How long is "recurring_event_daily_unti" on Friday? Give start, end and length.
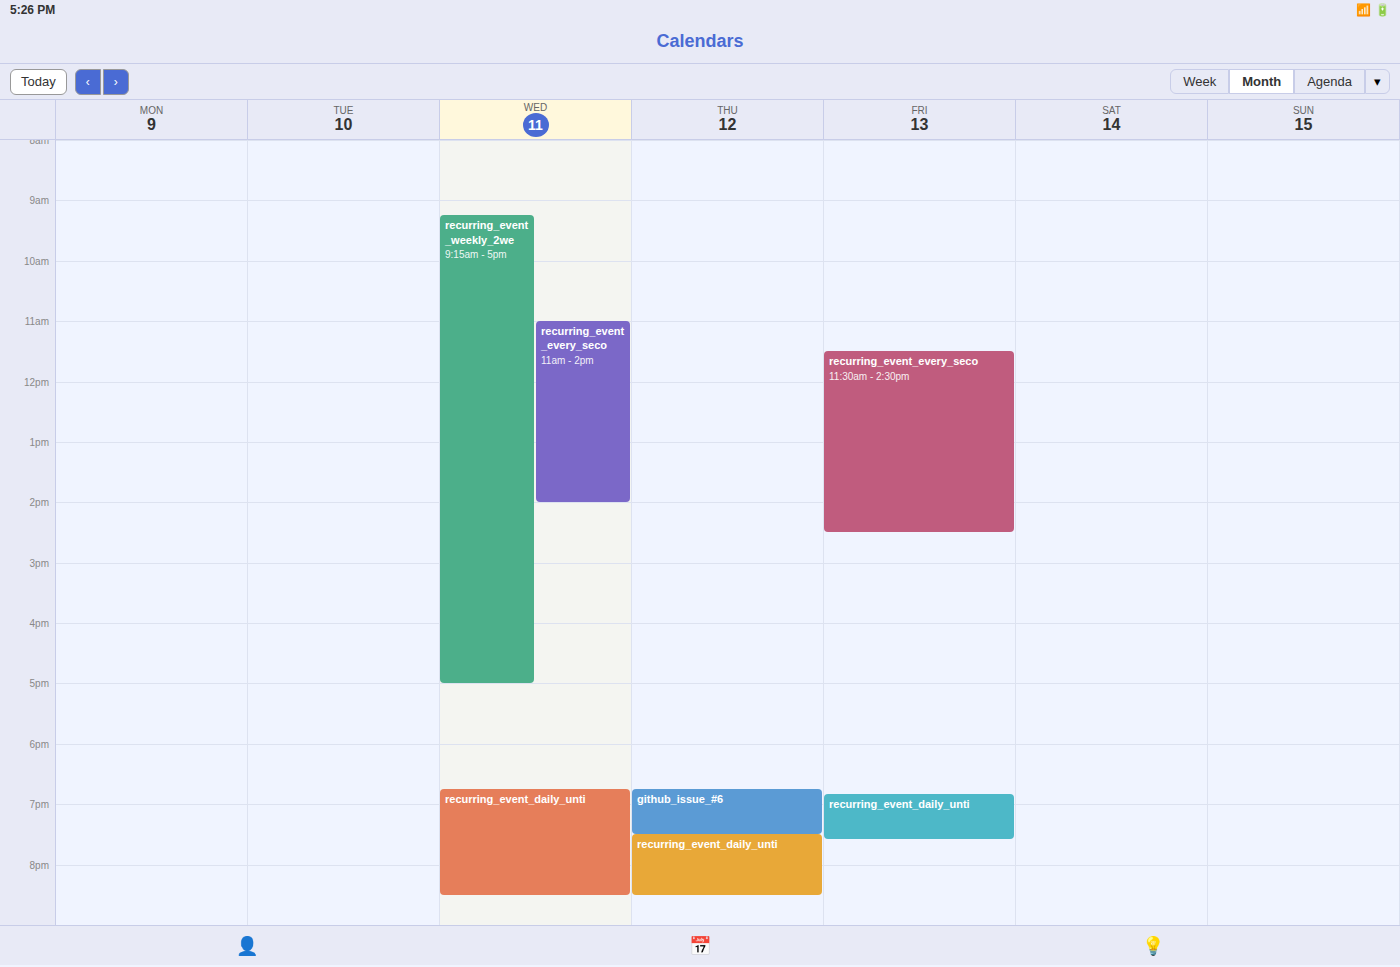
6:50 PM to 7:35 PM, 45 minutes